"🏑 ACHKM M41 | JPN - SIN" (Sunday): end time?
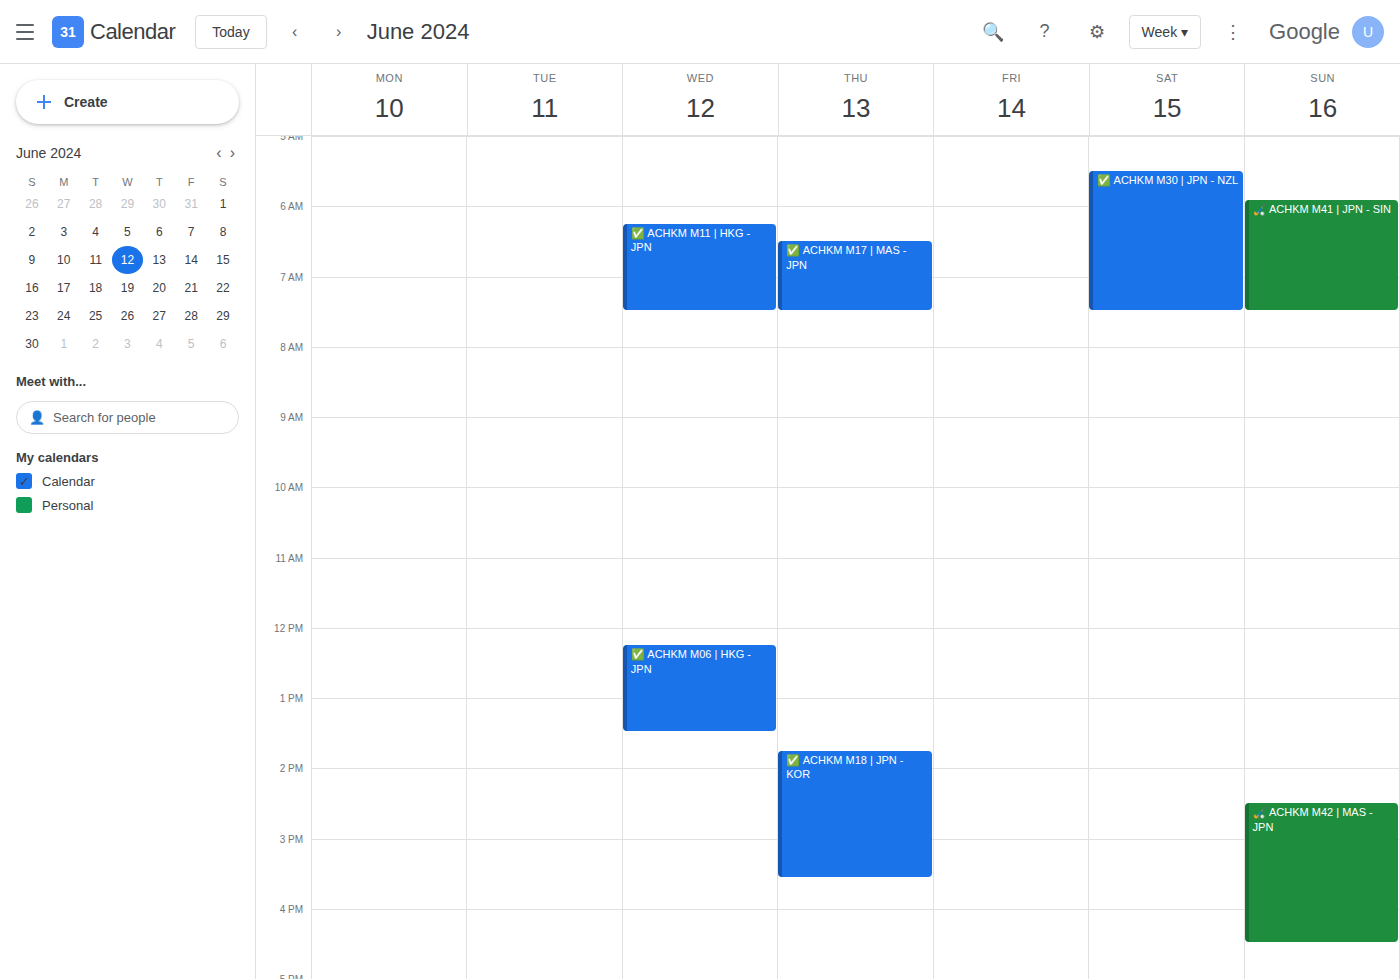
7:30 AM